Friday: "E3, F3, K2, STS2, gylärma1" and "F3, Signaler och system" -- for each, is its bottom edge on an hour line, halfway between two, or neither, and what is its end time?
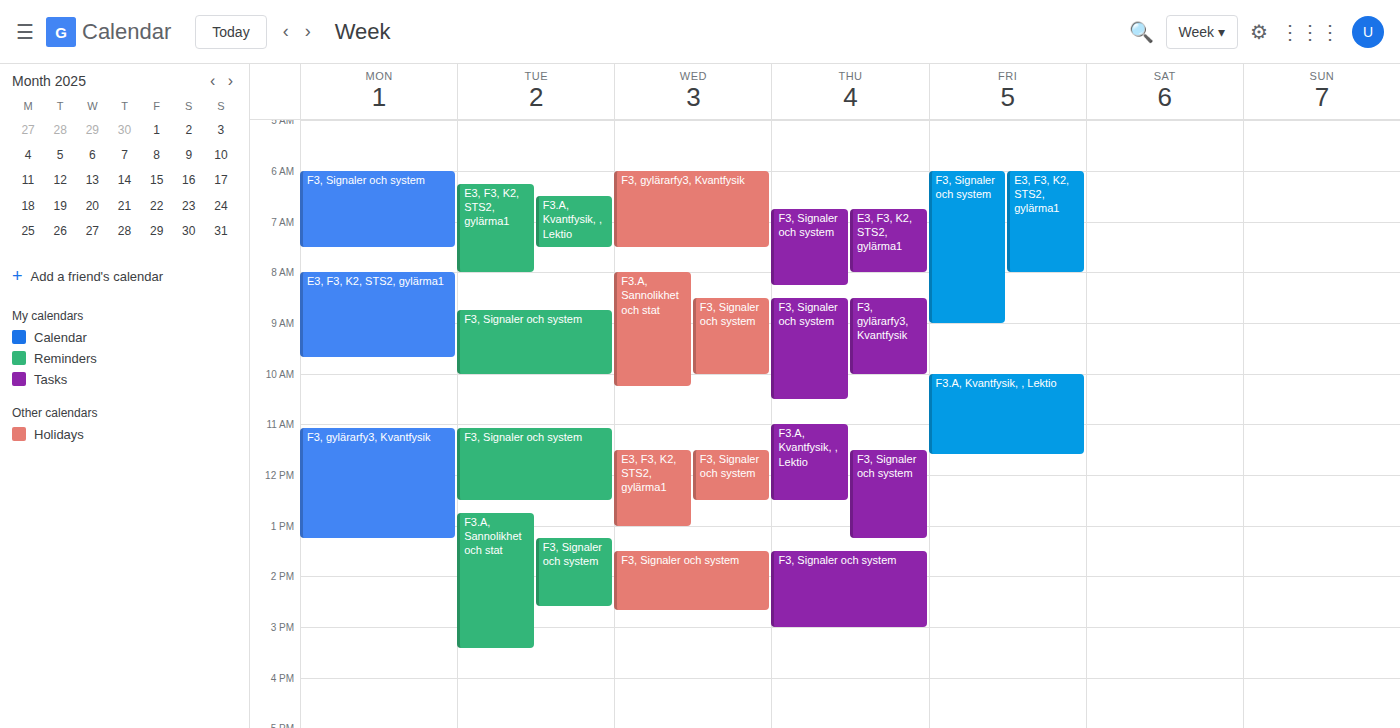
"E3, F3, K2, STS2, gylärma1": 08:00, exactly on the 08:00 line. "F3, Signaler och system": 09:00, exactly on the 09:00 line.